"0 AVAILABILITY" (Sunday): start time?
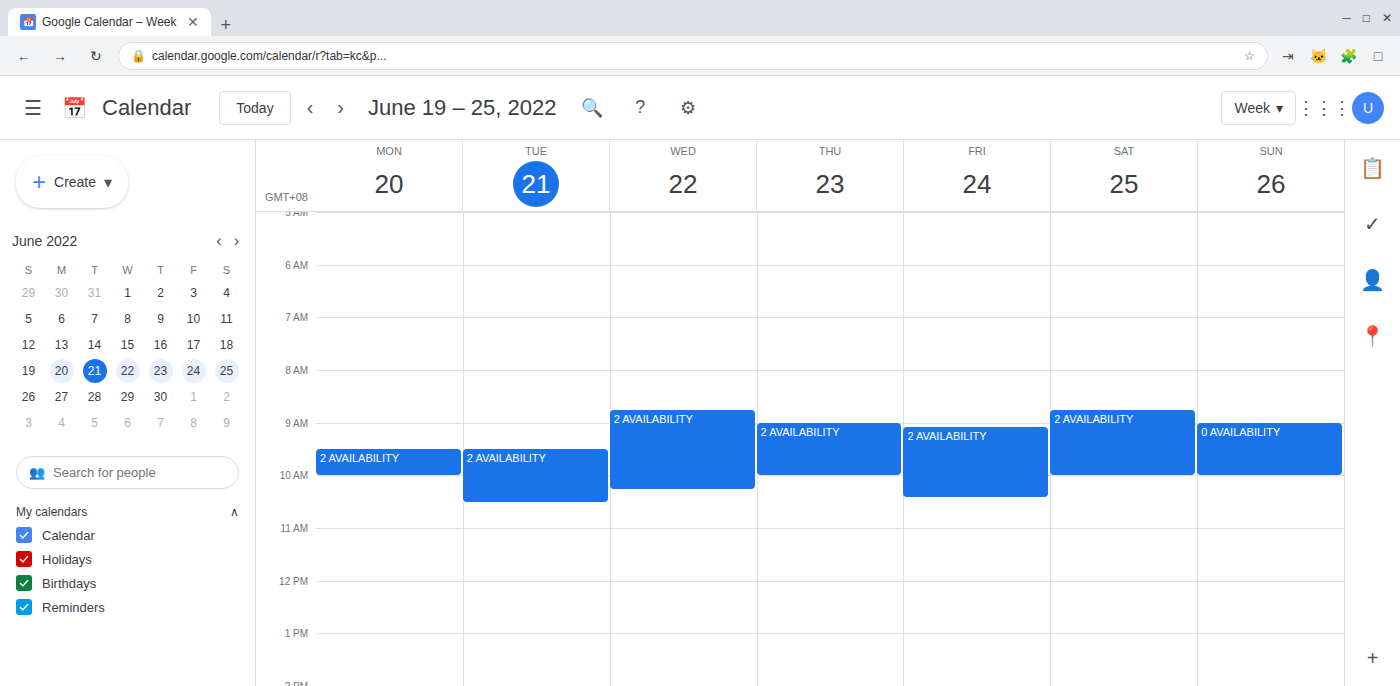
9:00 AM